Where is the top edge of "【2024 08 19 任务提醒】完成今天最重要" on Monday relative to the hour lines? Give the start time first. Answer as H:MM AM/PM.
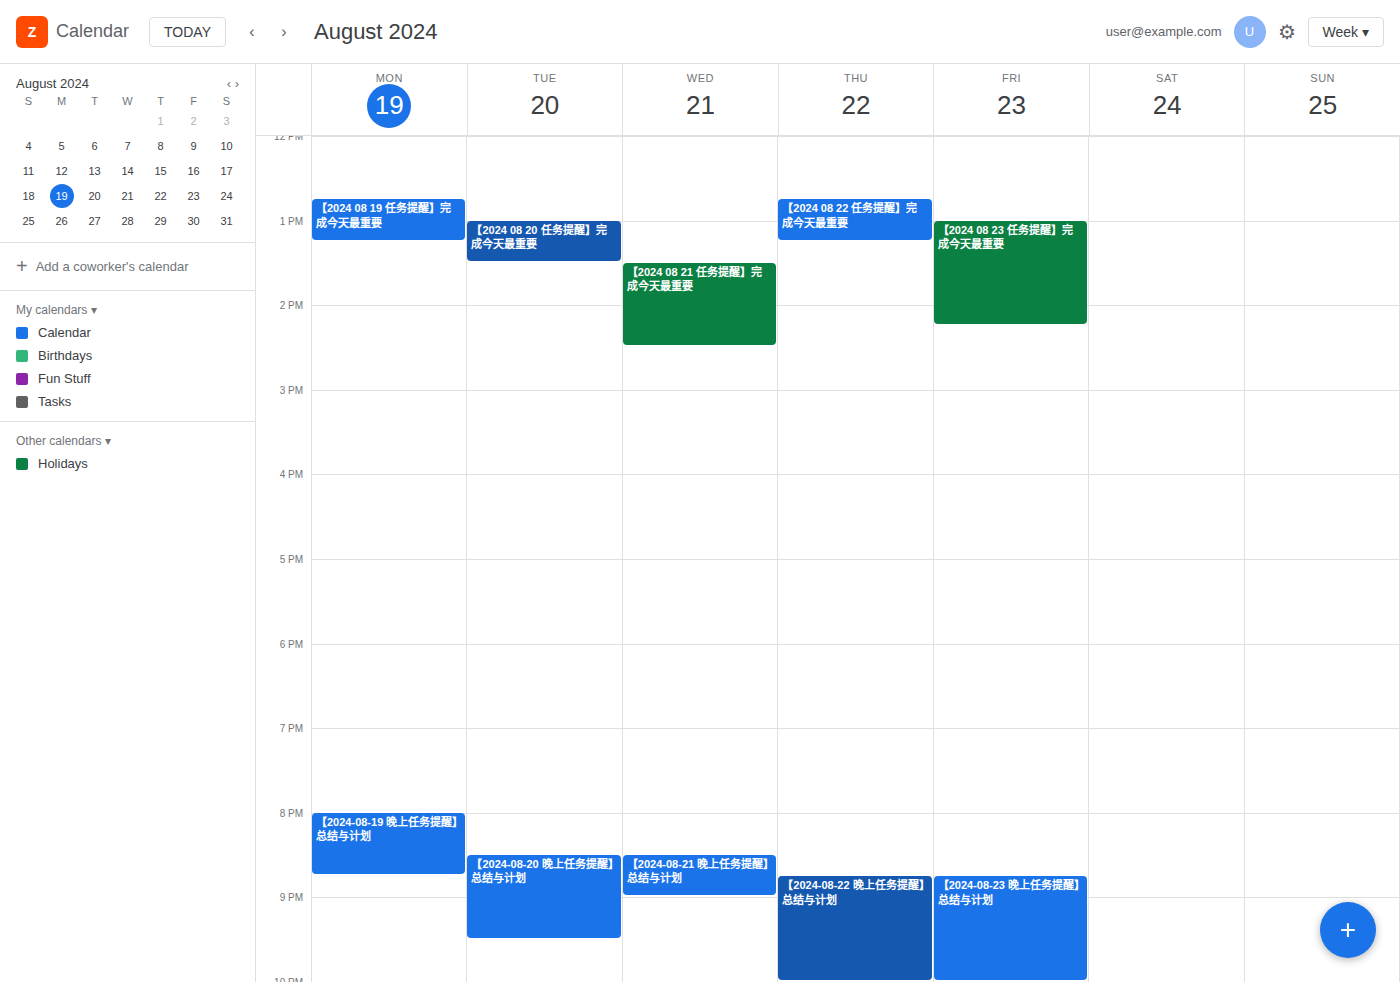
12:45 PM -- neither: three quarters of the way from the 12 PM line to the 1 PM line.